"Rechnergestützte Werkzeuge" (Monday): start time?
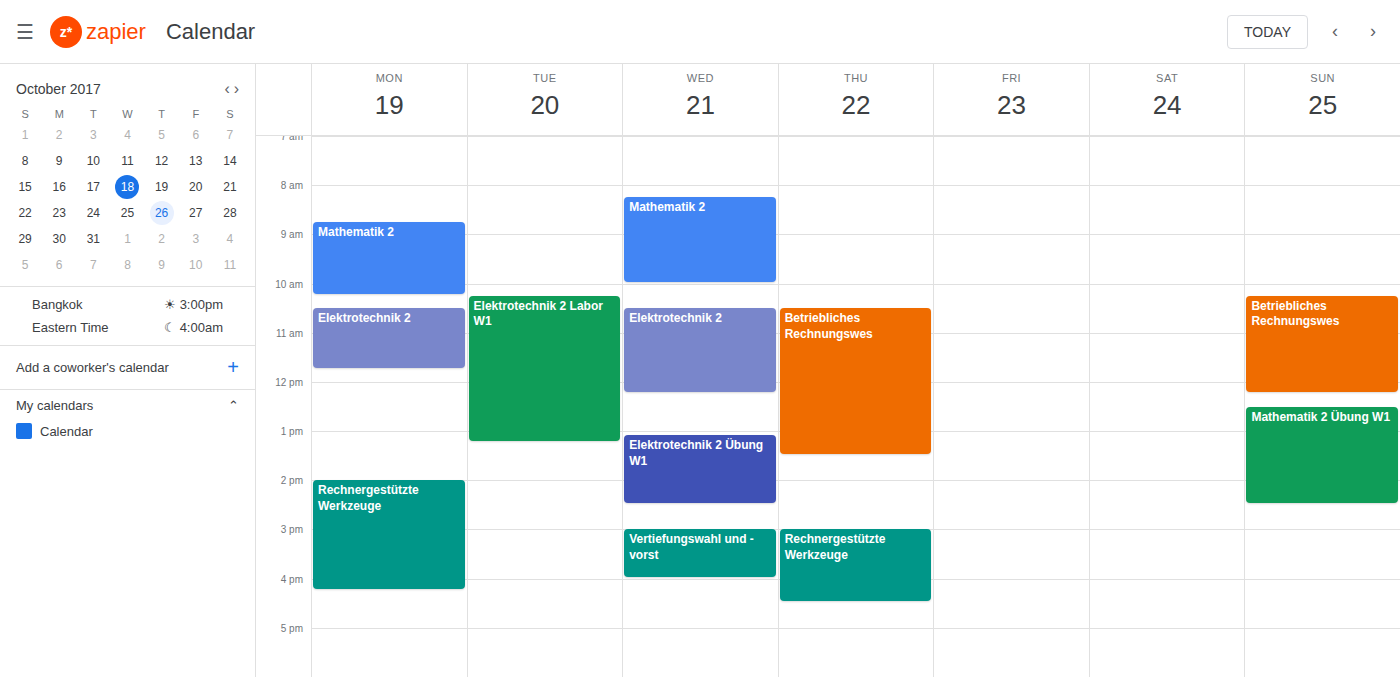
2:00 PM